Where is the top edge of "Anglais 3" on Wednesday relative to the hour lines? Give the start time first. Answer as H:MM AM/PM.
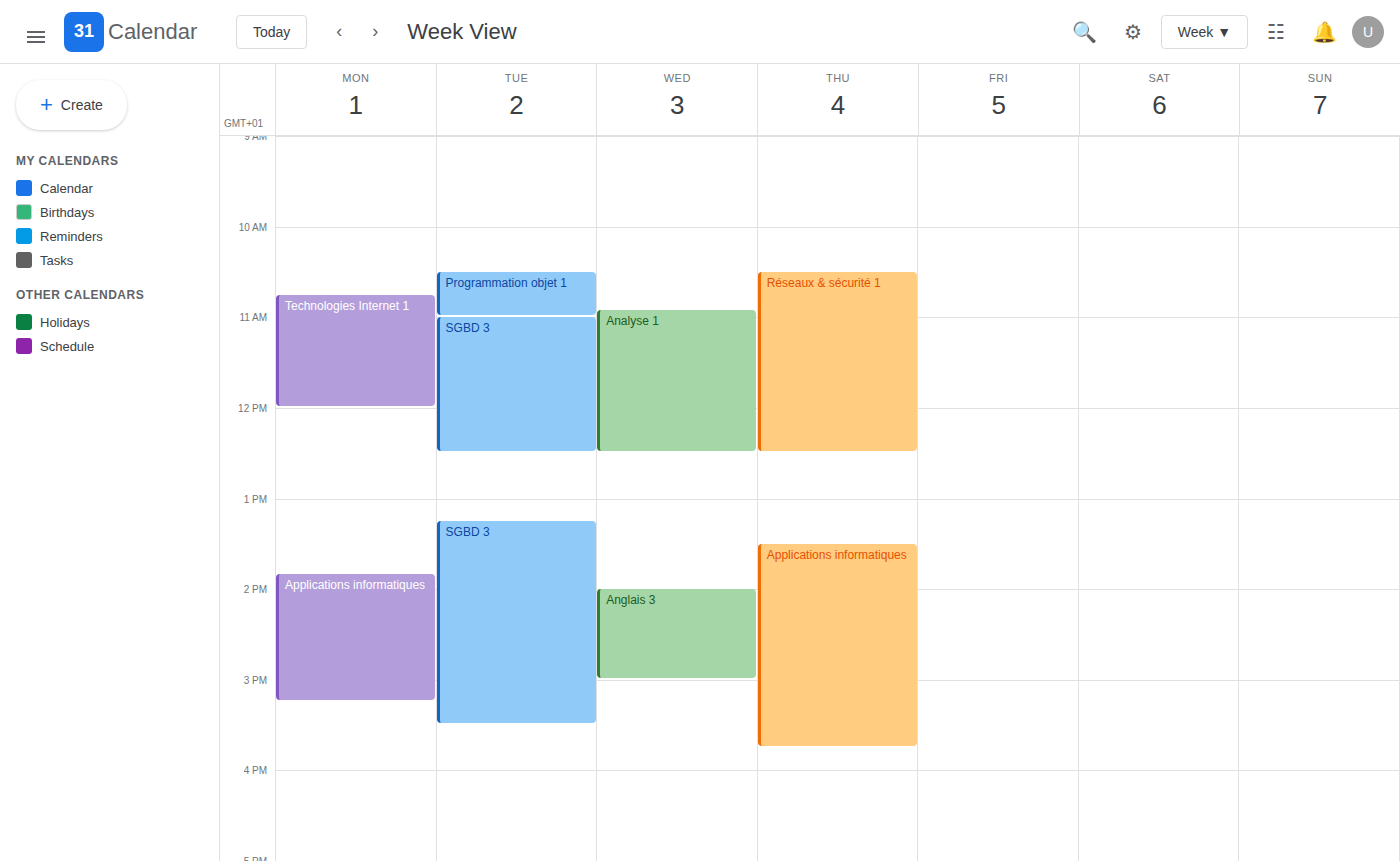
2:00 PM -- exactly on the 2 PM line.